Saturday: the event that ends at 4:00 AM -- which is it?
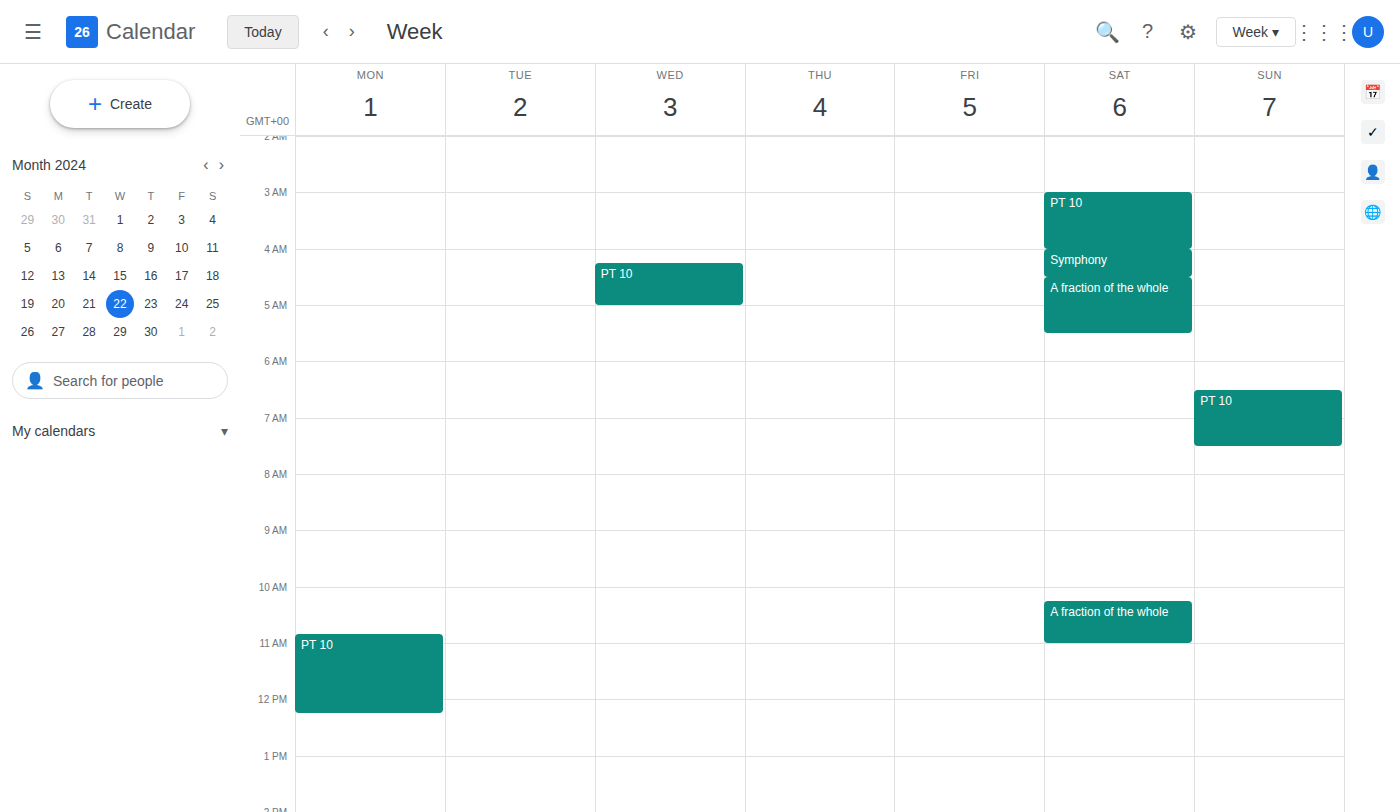
"PT 10"